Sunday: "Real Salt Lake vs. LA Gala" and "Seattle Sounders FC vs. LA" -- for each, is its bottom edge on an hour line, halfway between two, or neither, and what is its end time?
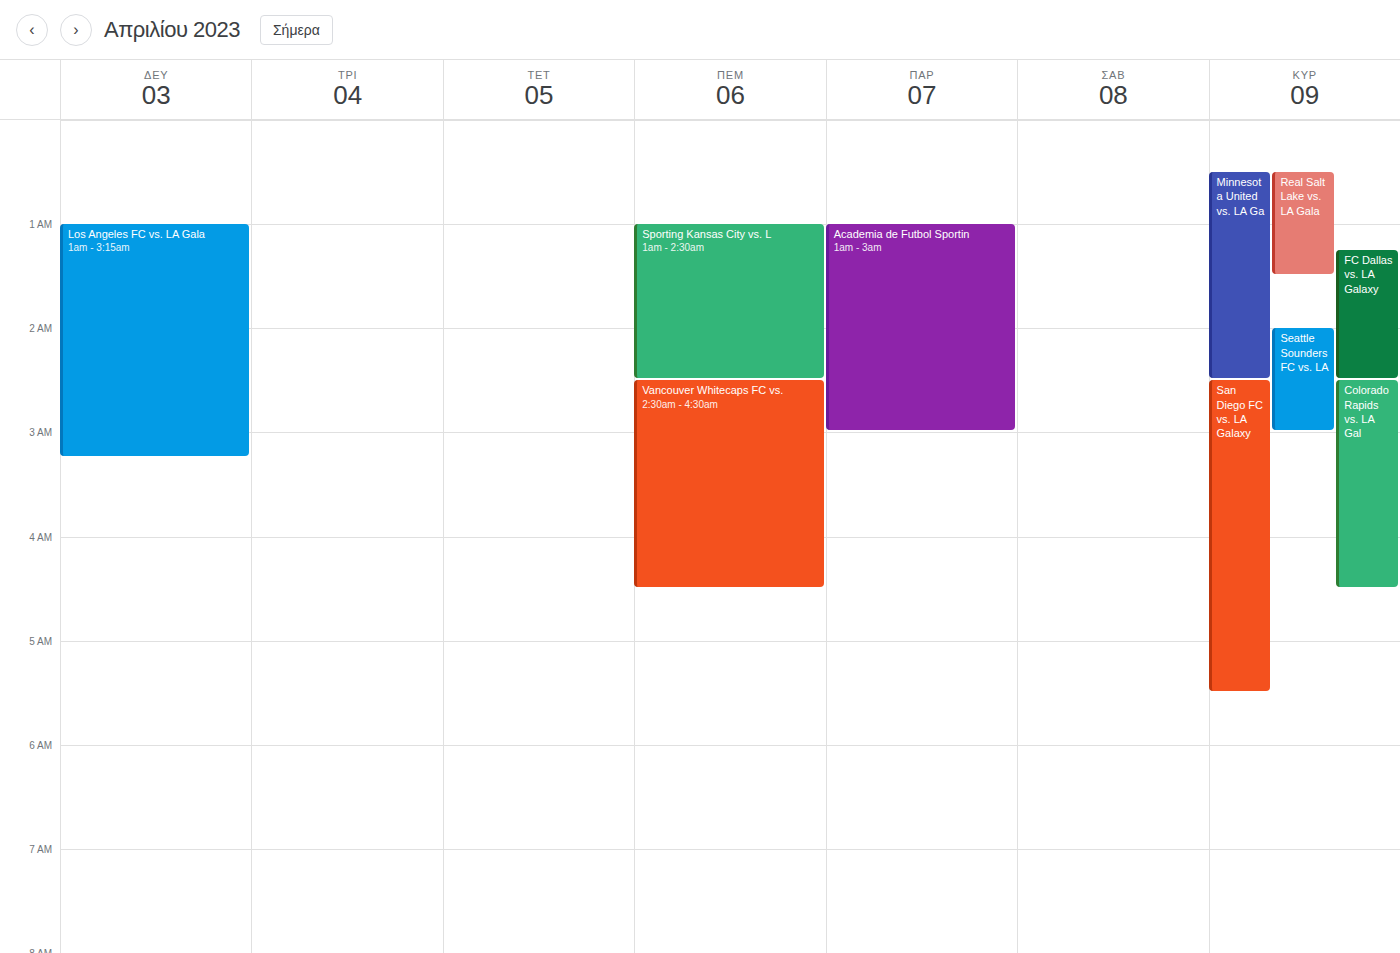
"Real Salt Lake vs. LA Gala": 1:30 AM, halfway between the 1 AM and 2 AM lines. "Seattle Sounders FC vs. LA": 3:00 AM, exactly on the 3 AM line.